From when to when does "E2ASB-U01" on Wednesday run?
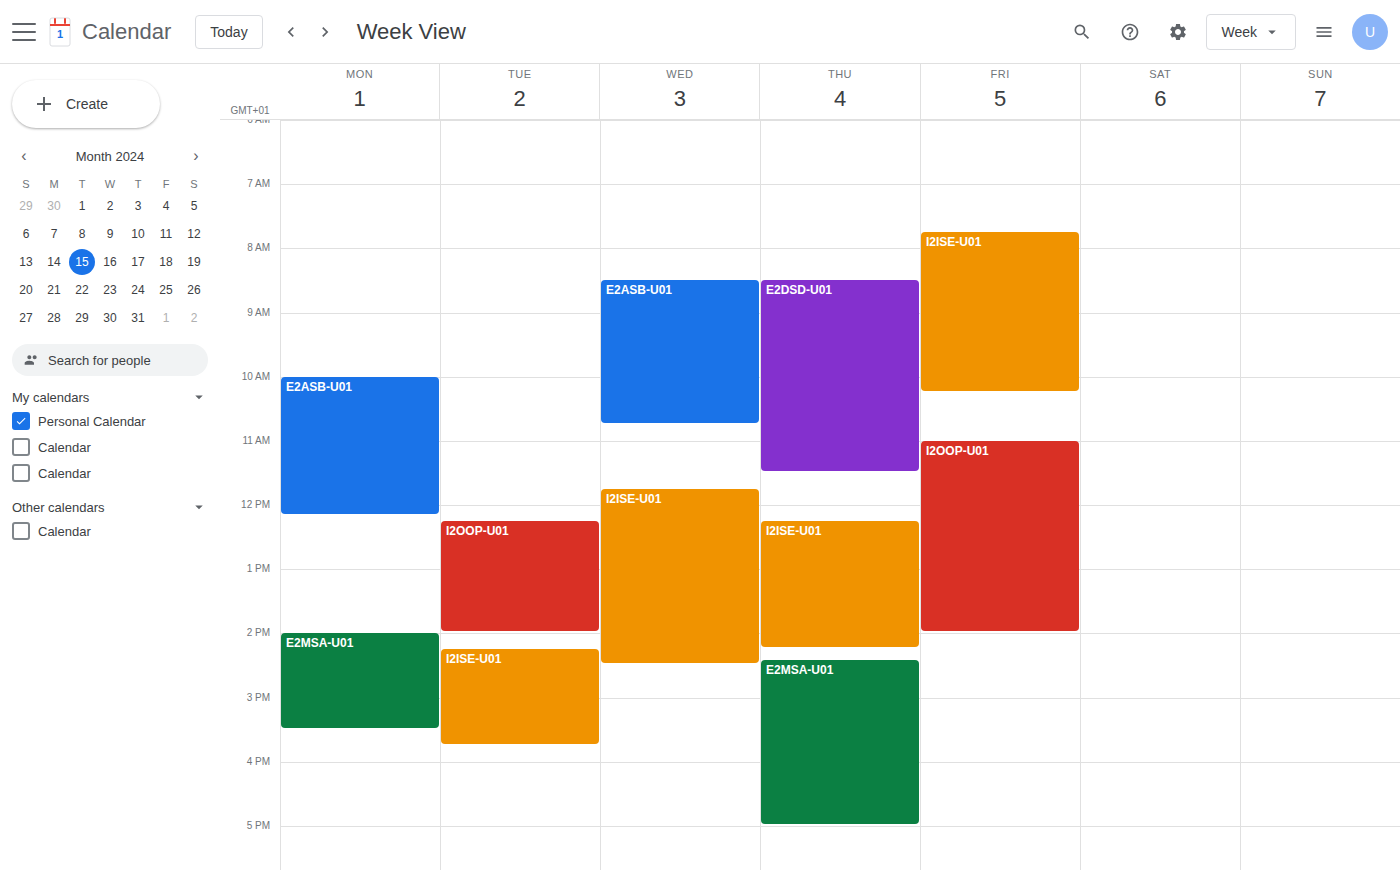
8:30 AM to 10:45 AM